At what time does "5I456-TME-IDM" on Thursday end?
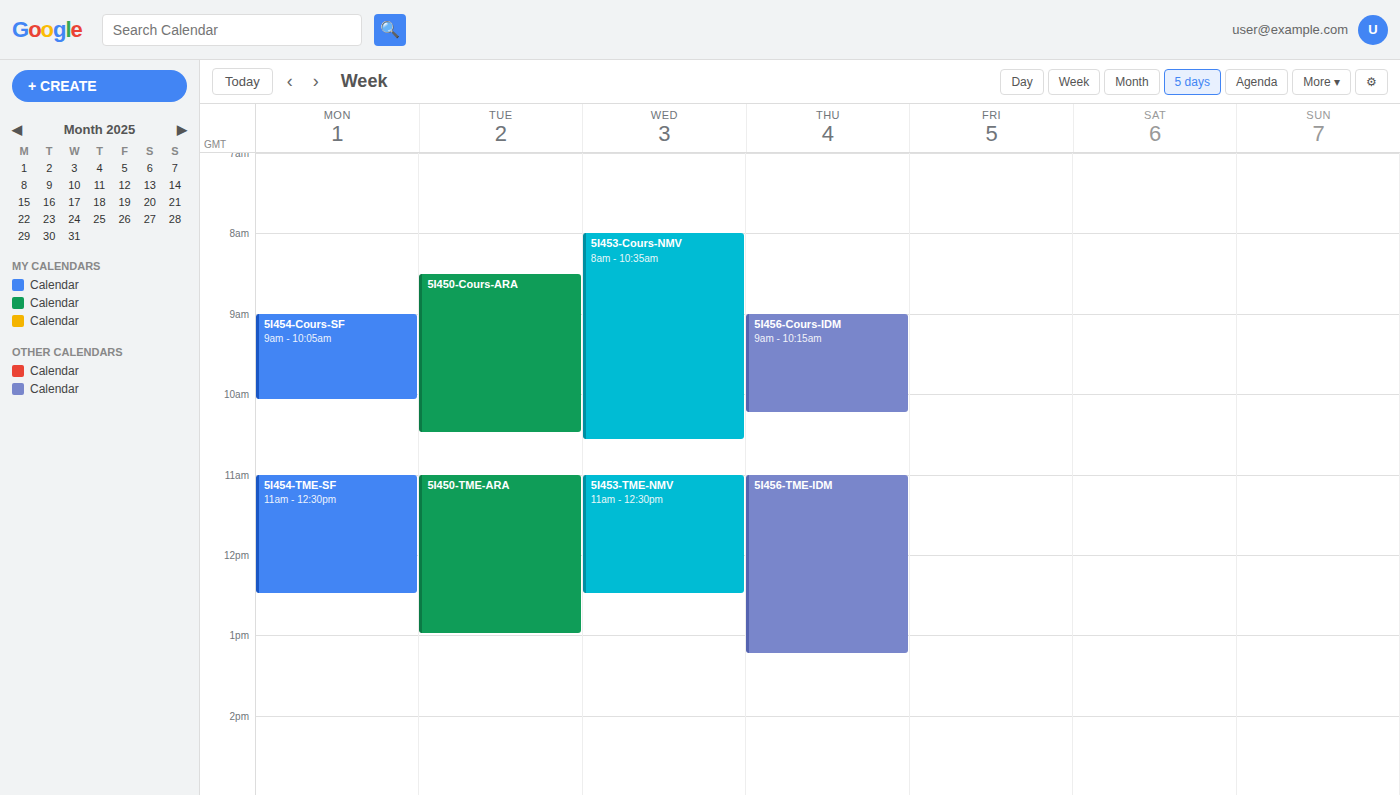
13:15